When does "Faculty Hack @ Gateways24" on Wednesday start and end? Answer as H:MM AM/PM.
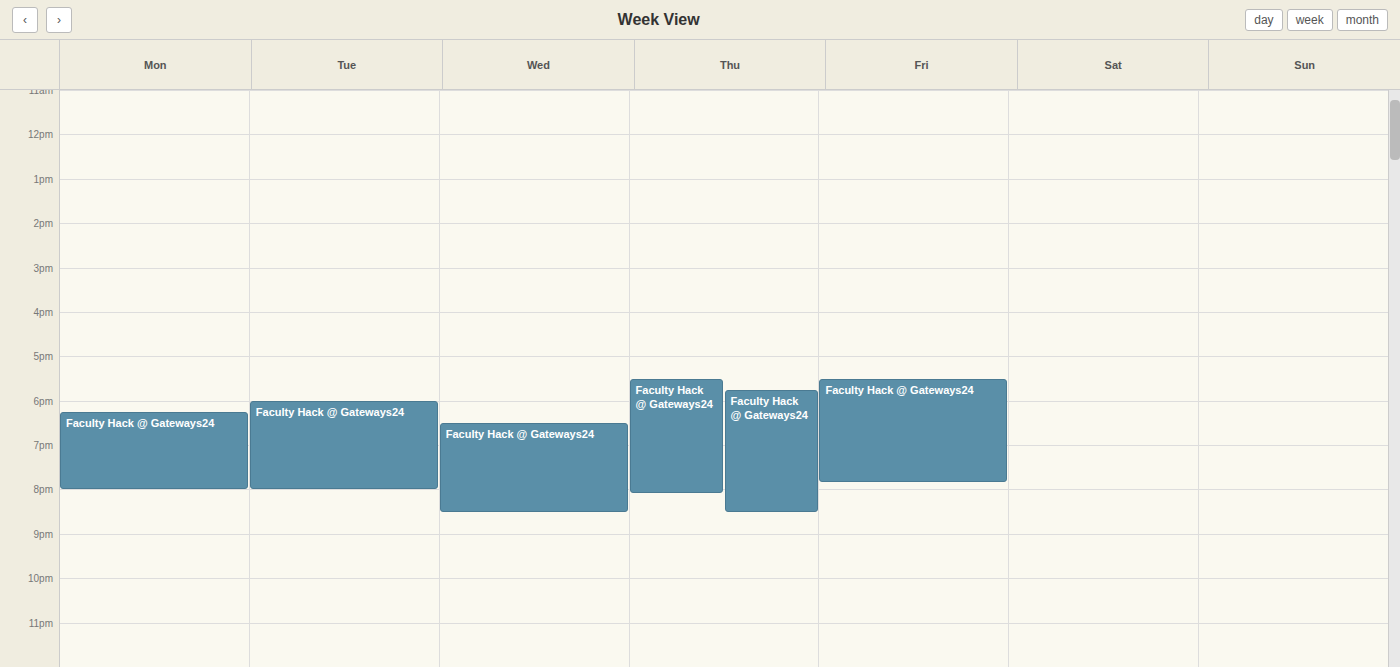
6:30 PM to 8:30 PM